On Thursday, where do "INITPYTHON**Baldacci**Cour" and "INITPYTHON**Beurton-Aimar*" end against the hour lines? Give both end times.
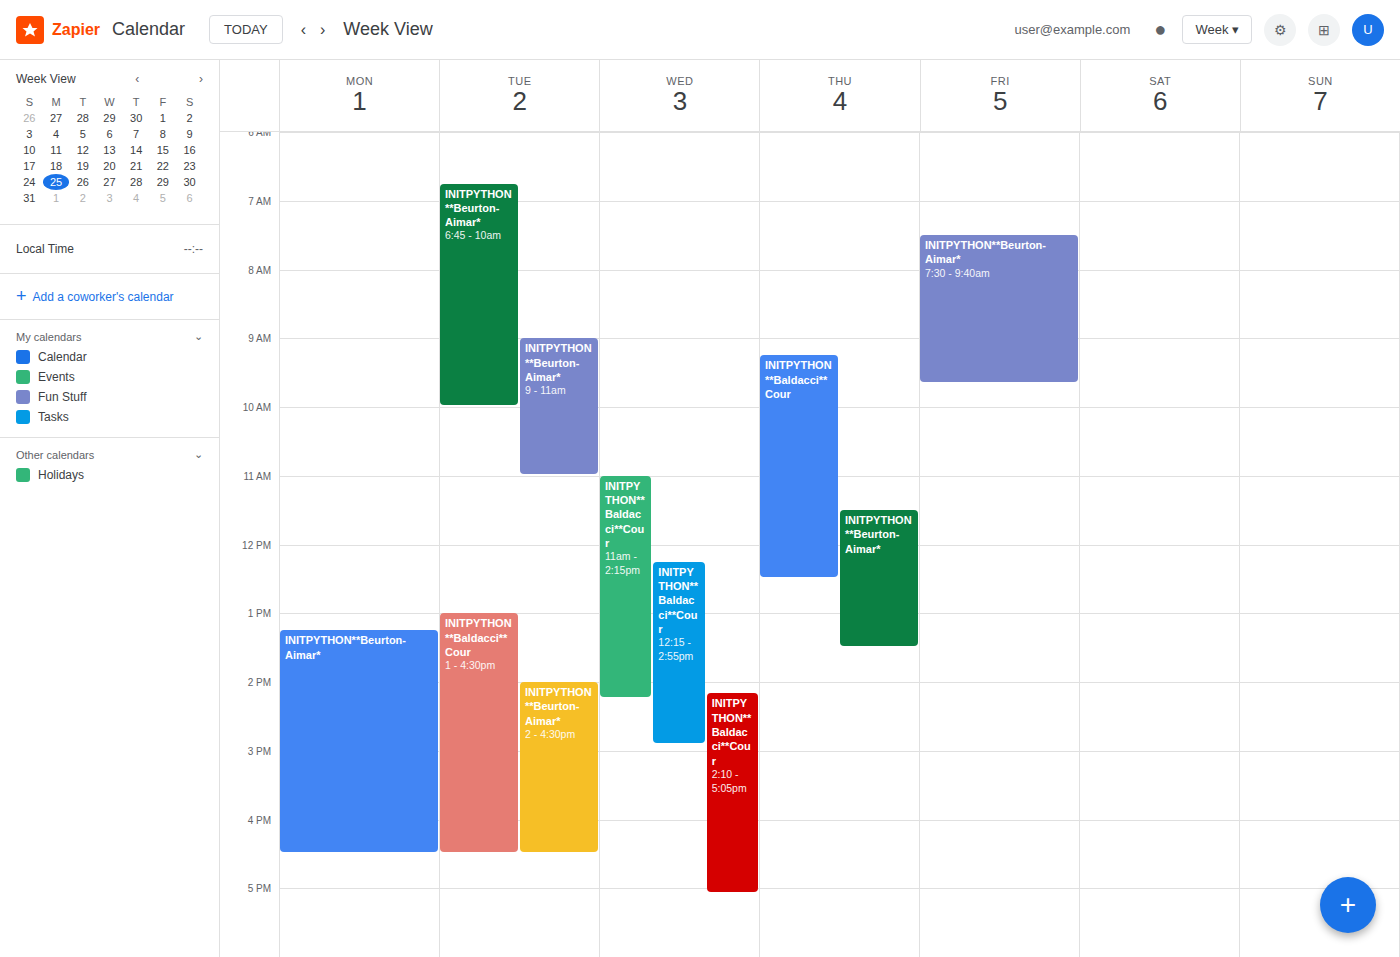
"INITPYTHON**Baldacci**Cour": 12:30 PM, halfway between the 12 PM and 1 PM lines. "INITPYTHON**Beurton-Aimar*": 1:30 PM, halfway between the 1 PM and 2 PM lines.